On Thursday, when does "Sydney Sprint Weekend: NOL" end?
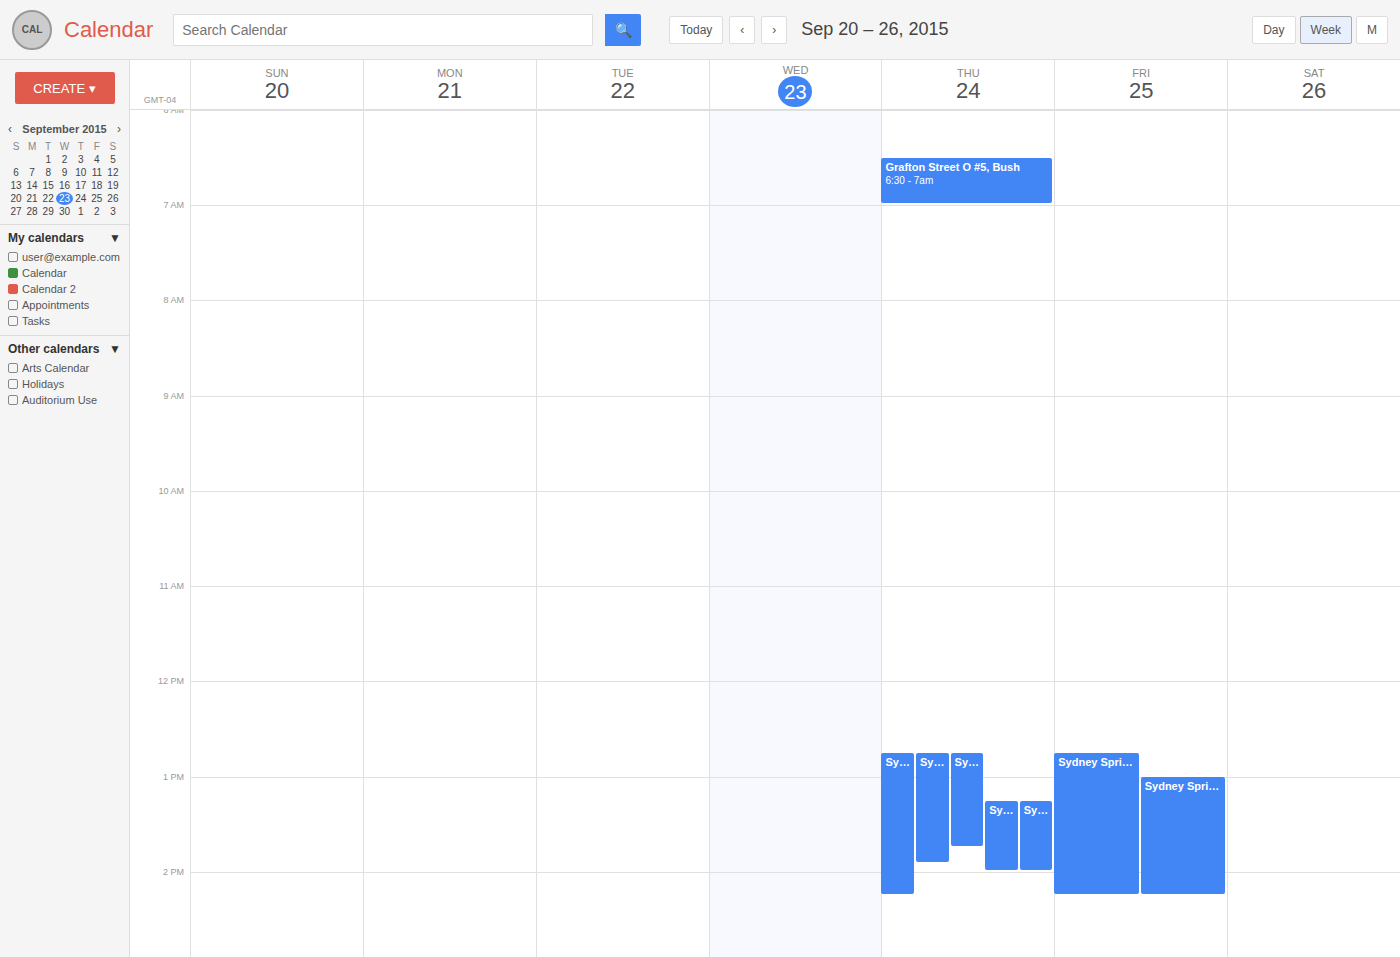
1:55 PM